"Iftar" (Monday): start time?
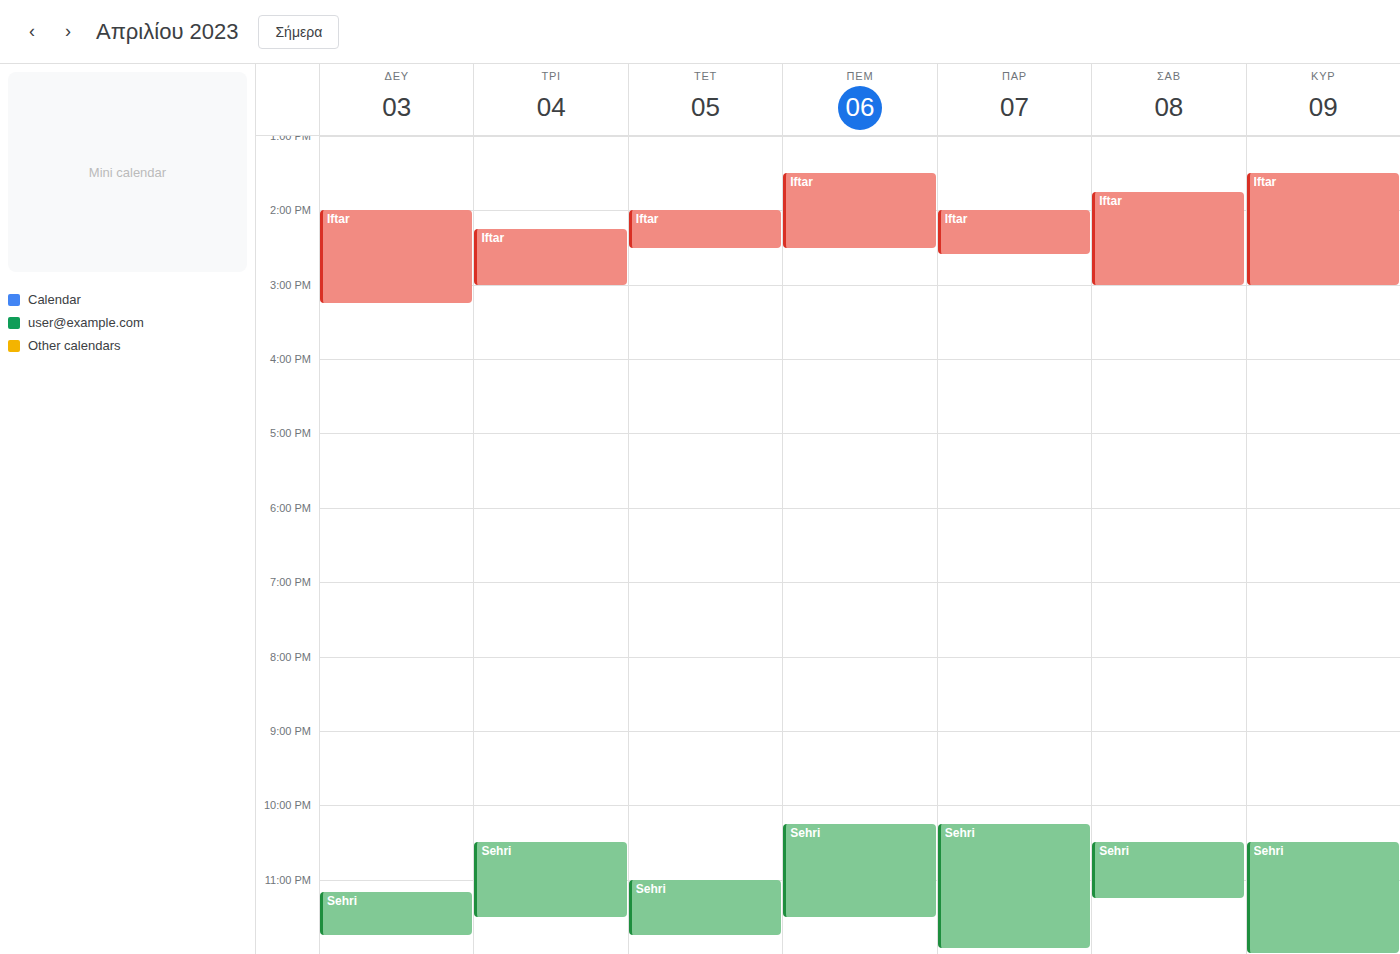
2:00 PM